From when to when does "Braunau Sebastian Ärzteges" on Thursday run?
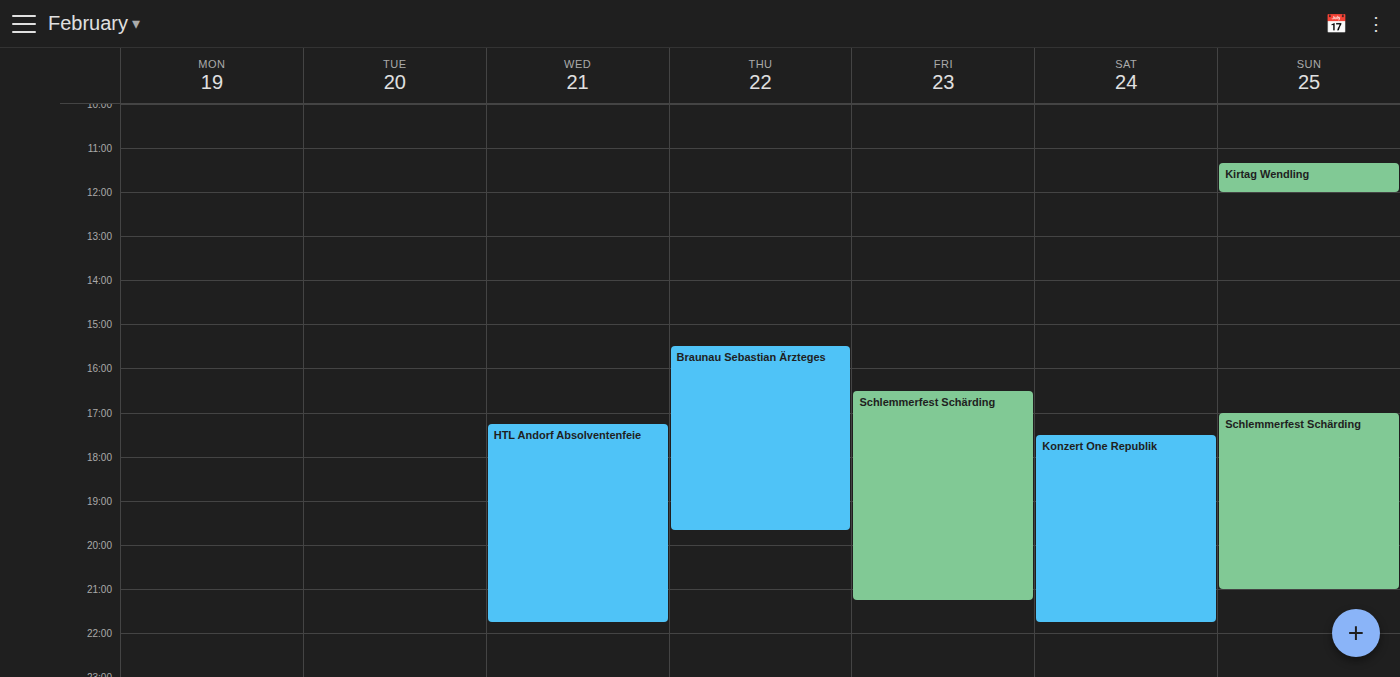
3:30 PM to 7:40 PM